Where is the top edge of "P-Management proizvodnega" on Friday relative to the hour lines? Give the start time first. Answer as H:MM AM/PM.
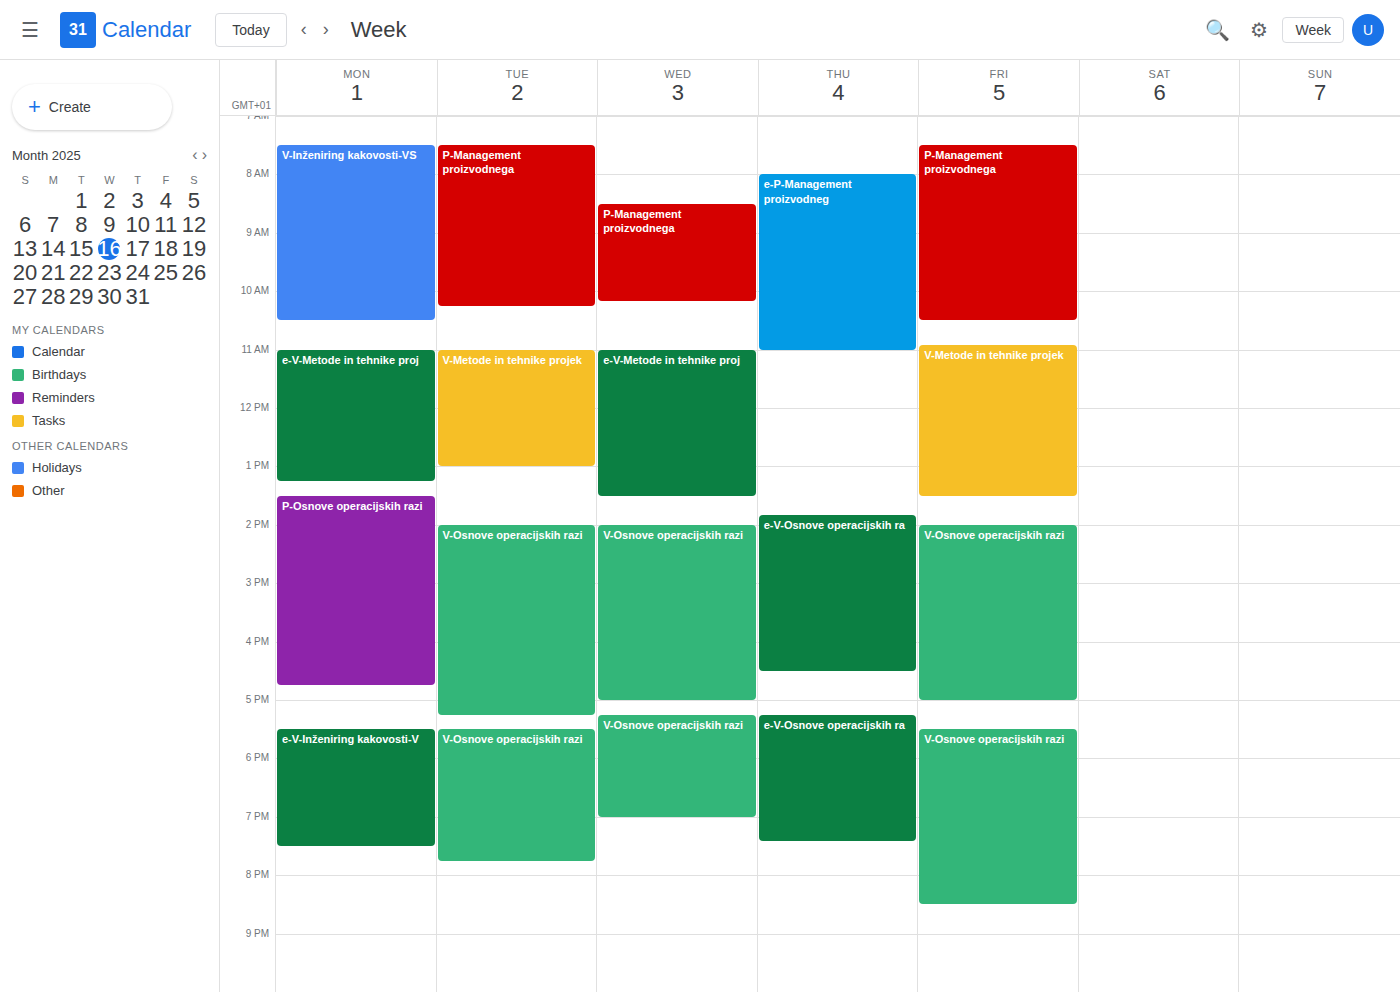
7:30 AM -- halfway between the 7 AM and 8 AM lines.